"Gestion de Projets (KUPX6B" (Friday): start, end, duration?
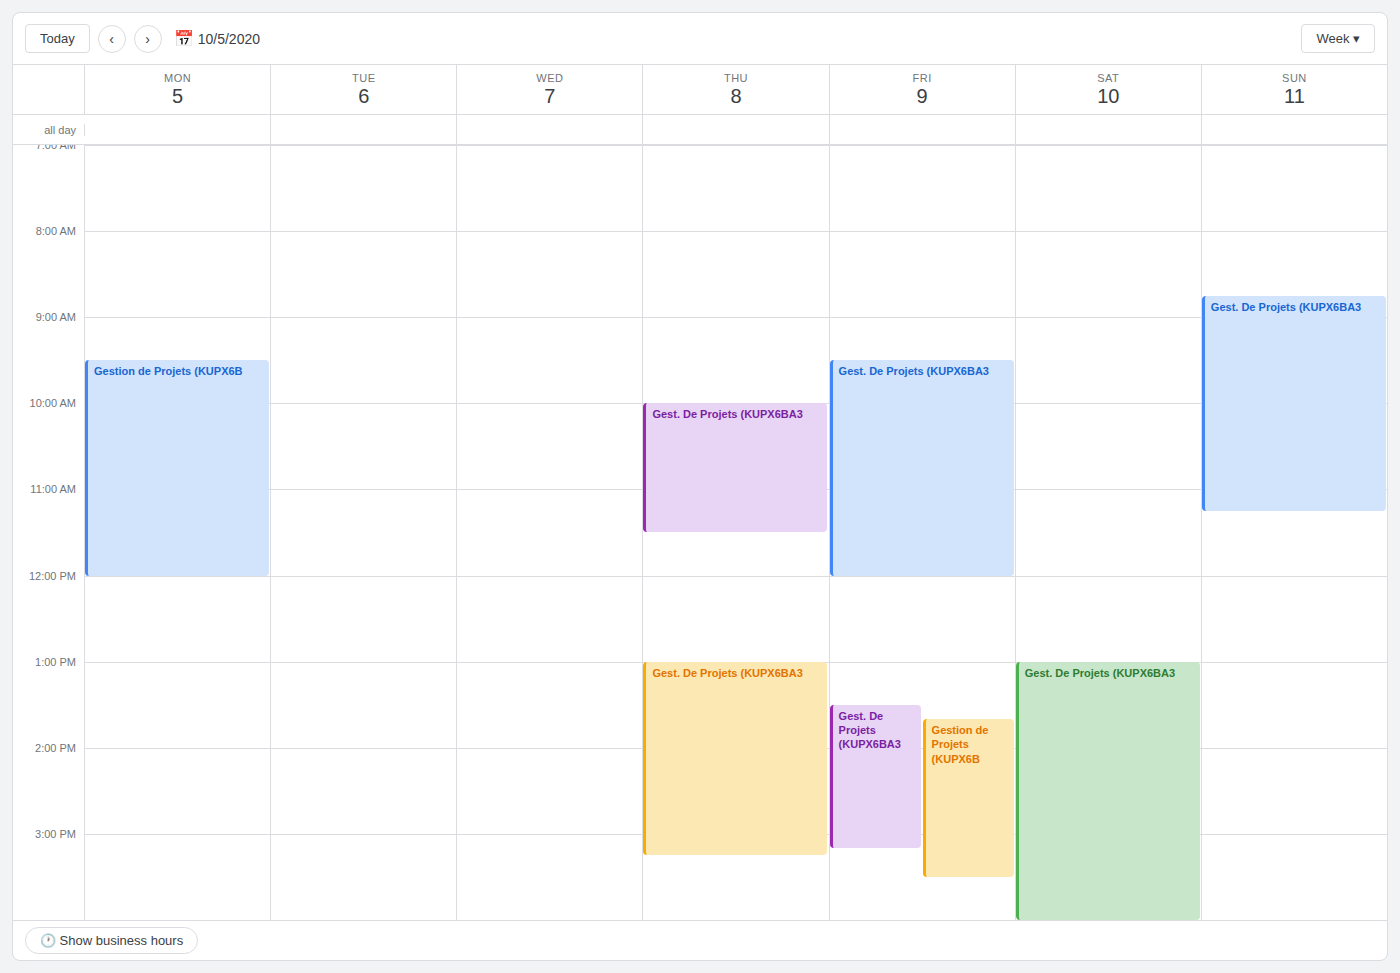
13:40 to 15:30, 1 hour 50 minutes